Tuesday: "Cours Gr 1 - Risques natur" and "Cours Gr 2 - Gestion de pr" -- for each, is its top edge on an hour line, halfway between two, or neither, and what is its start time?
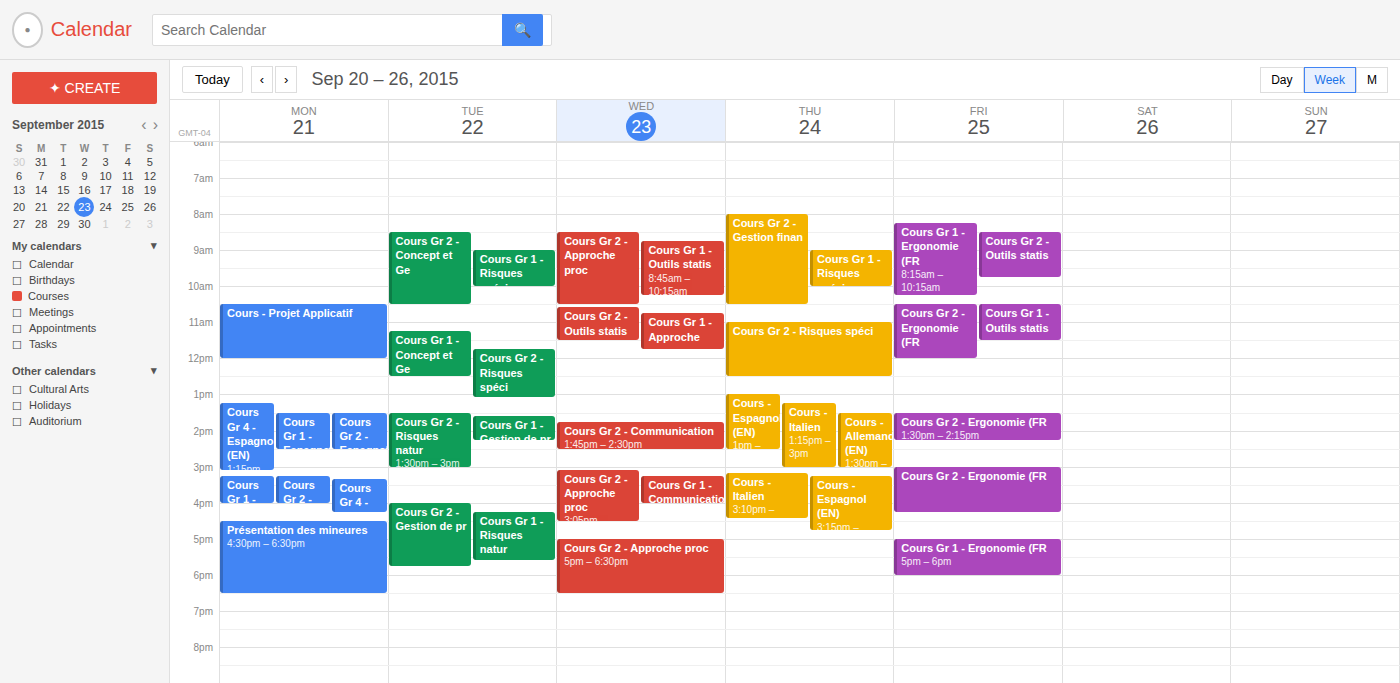
"Cours Gr 1 - Risques natur": 4:15 PM, neither: a quarter of the way from the 4 PM line to the 5 PM line. "Cours Gr 2 - Gestion de pr": 4:00 PM, exactly on the 4 PM line.